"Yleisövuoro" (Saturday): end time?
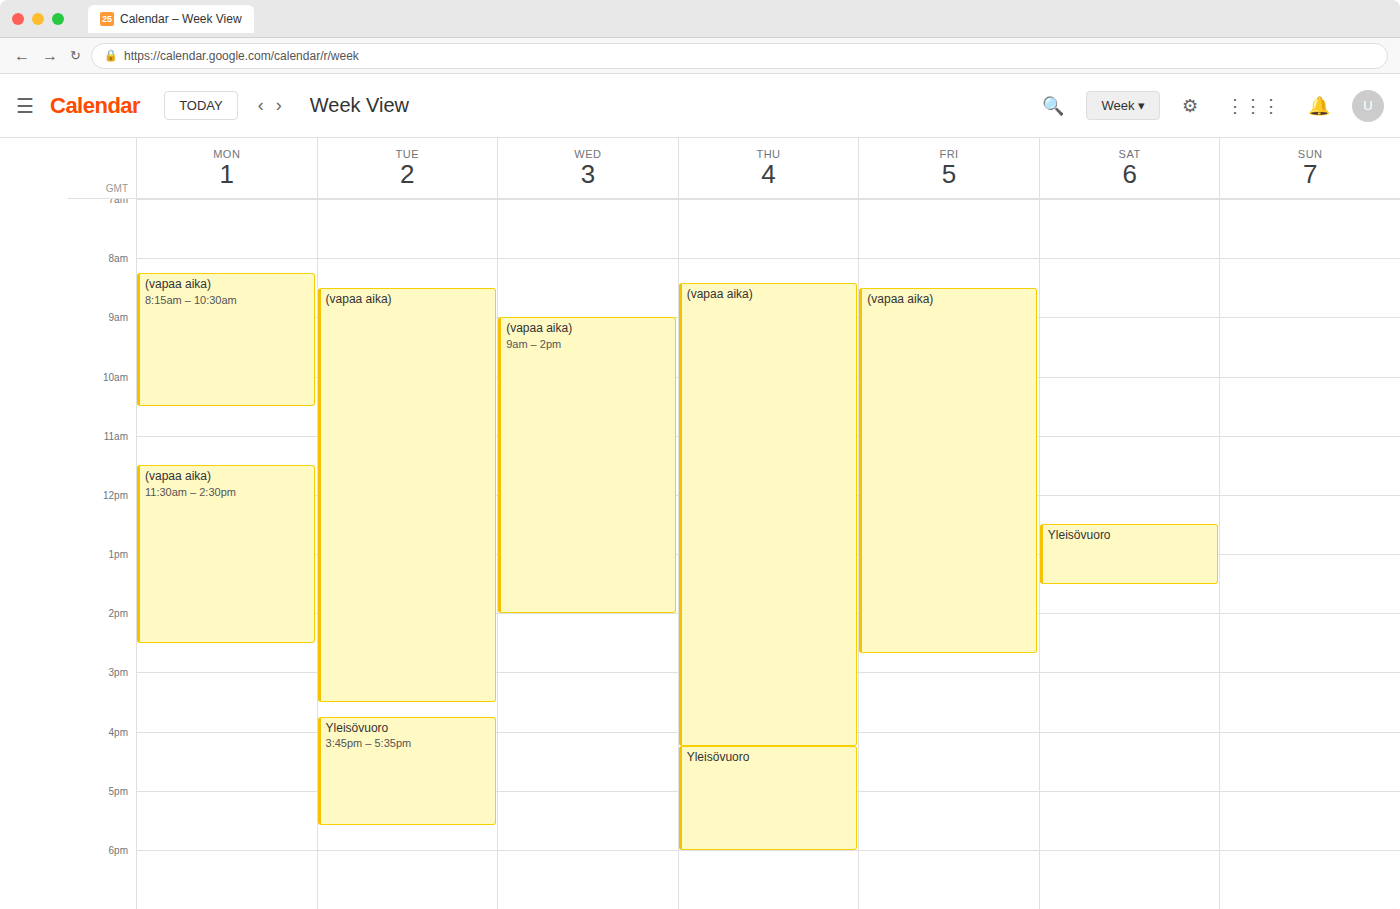
1:30 PM